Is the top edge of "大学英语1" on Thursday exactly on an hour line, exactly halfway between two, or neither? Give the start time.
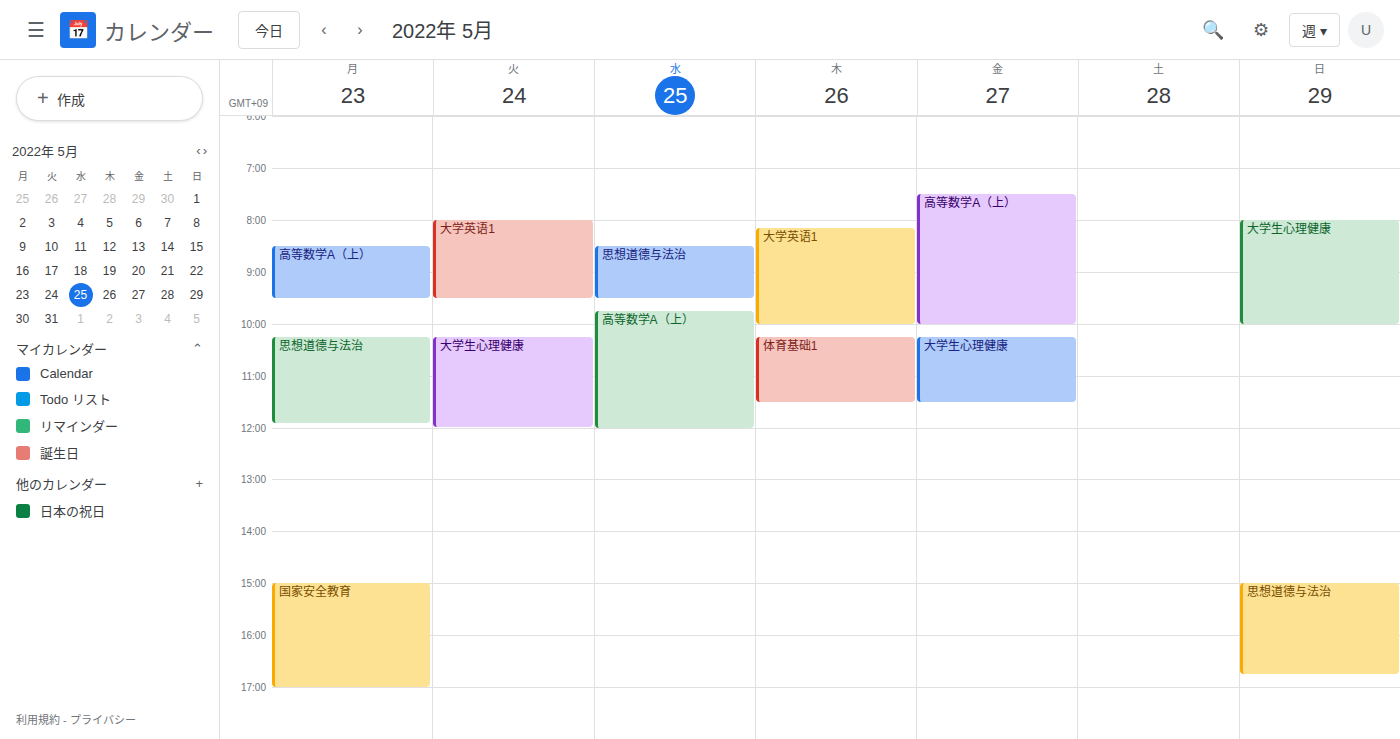
8:10 AM -- neither: 10 minutes below the 8 AM line and 50 minutes above the 9 AM line.